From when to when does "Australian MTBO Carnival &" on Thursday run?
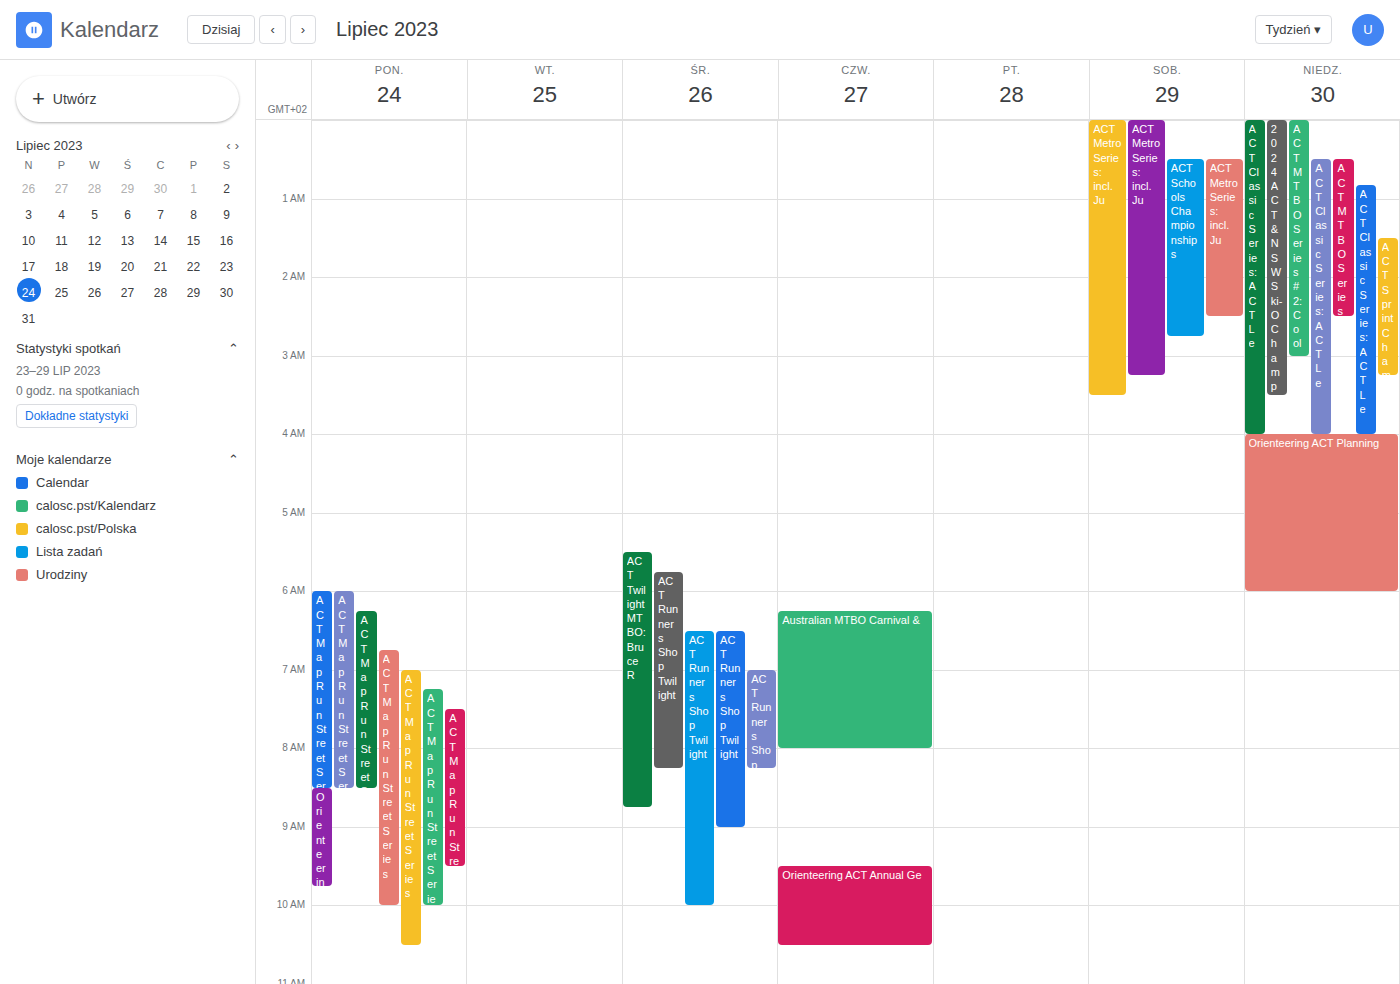
6:15 AM to 8:00 AM